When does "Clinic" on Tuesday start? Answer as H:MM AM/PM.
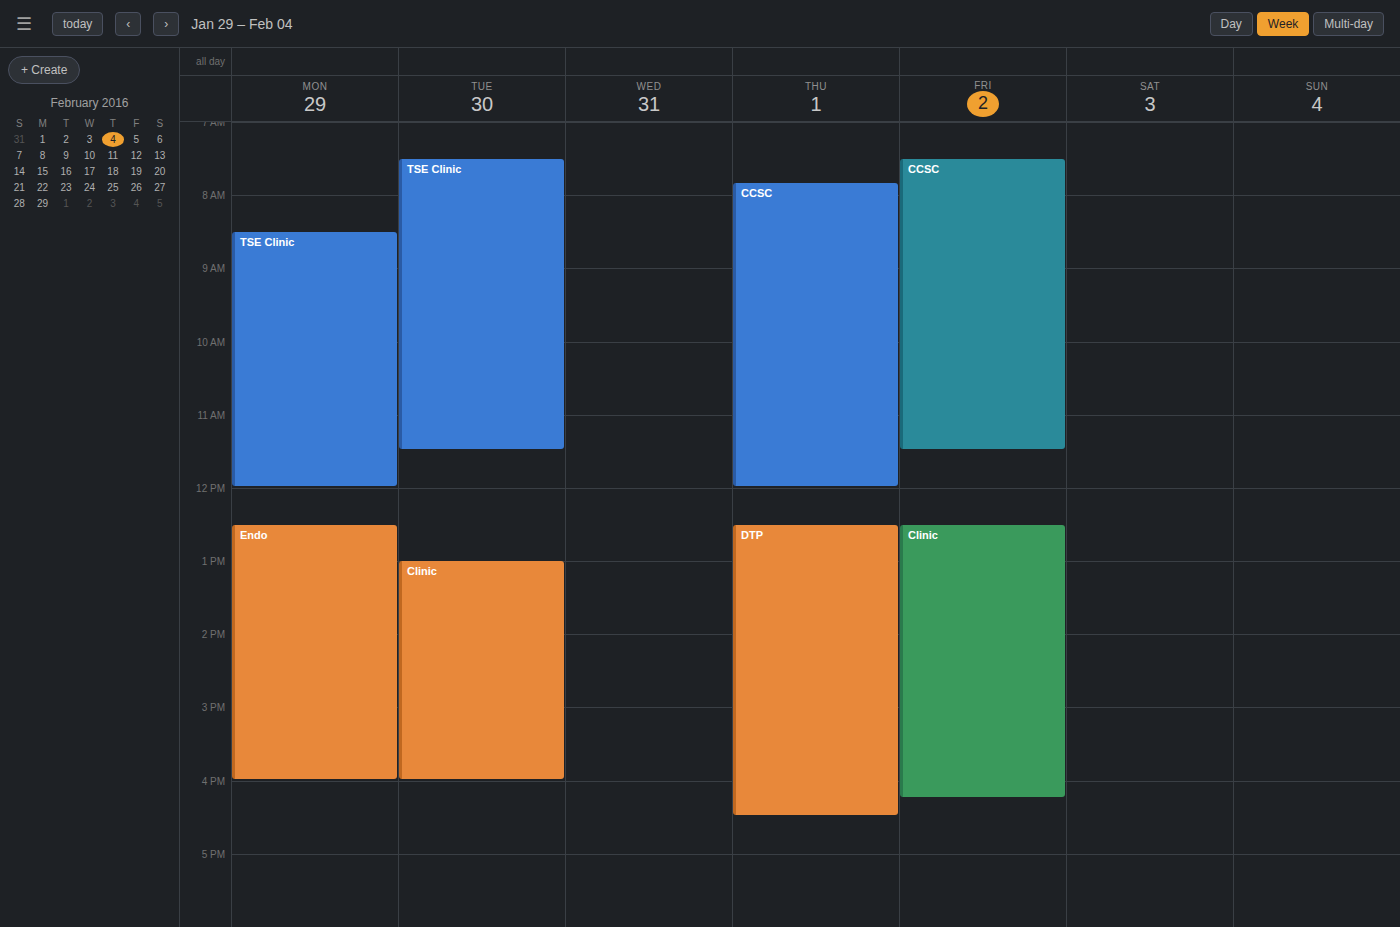
1:00 PM